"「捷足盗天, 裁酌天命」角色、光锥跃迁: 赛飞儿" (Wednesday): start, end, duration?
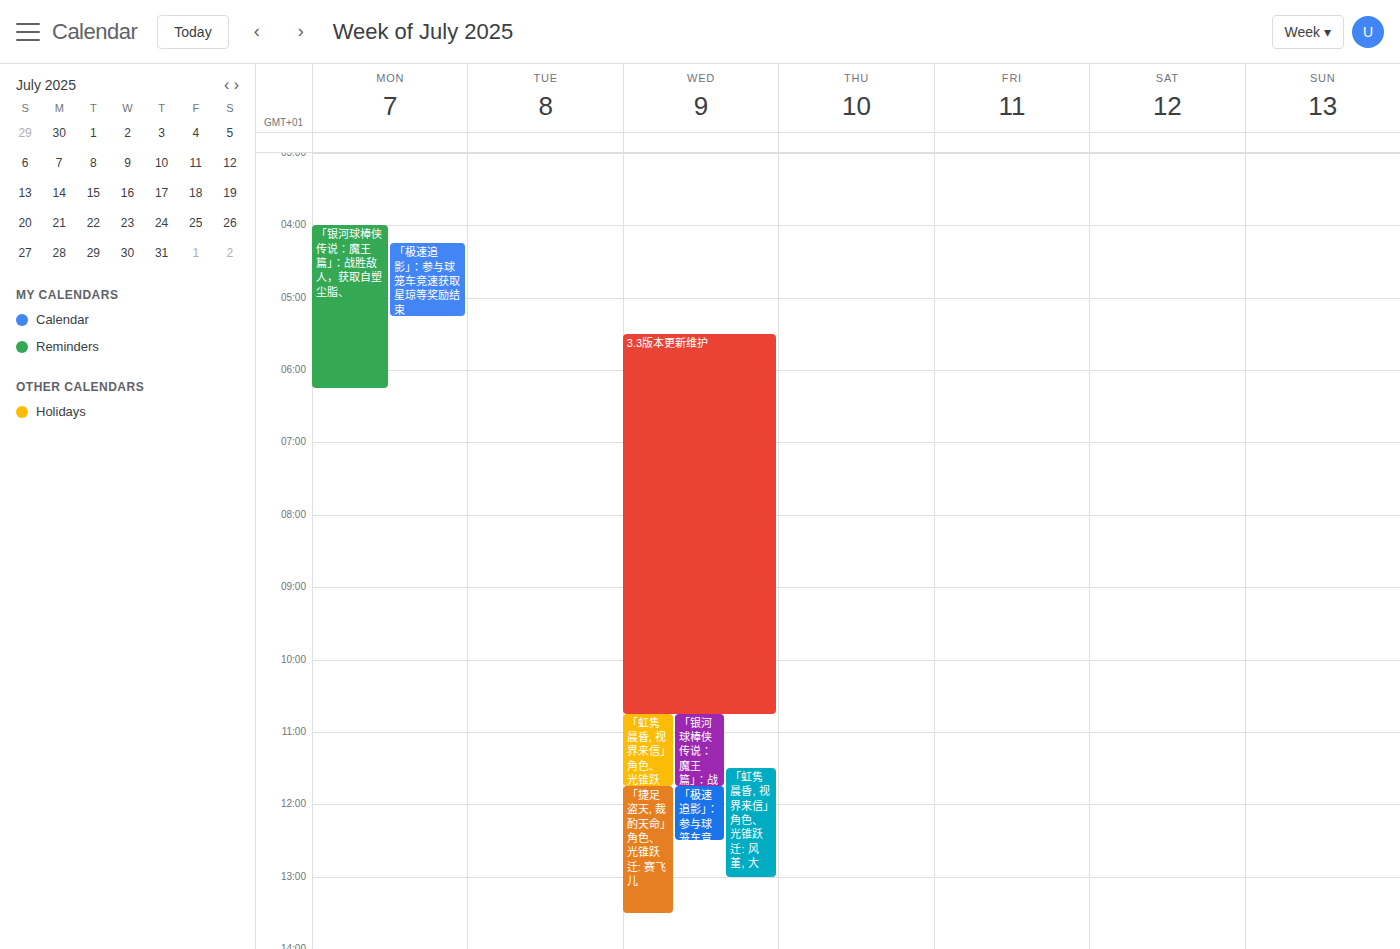
11:45 AM to 1:30 PM, 1 hour 45 minutes